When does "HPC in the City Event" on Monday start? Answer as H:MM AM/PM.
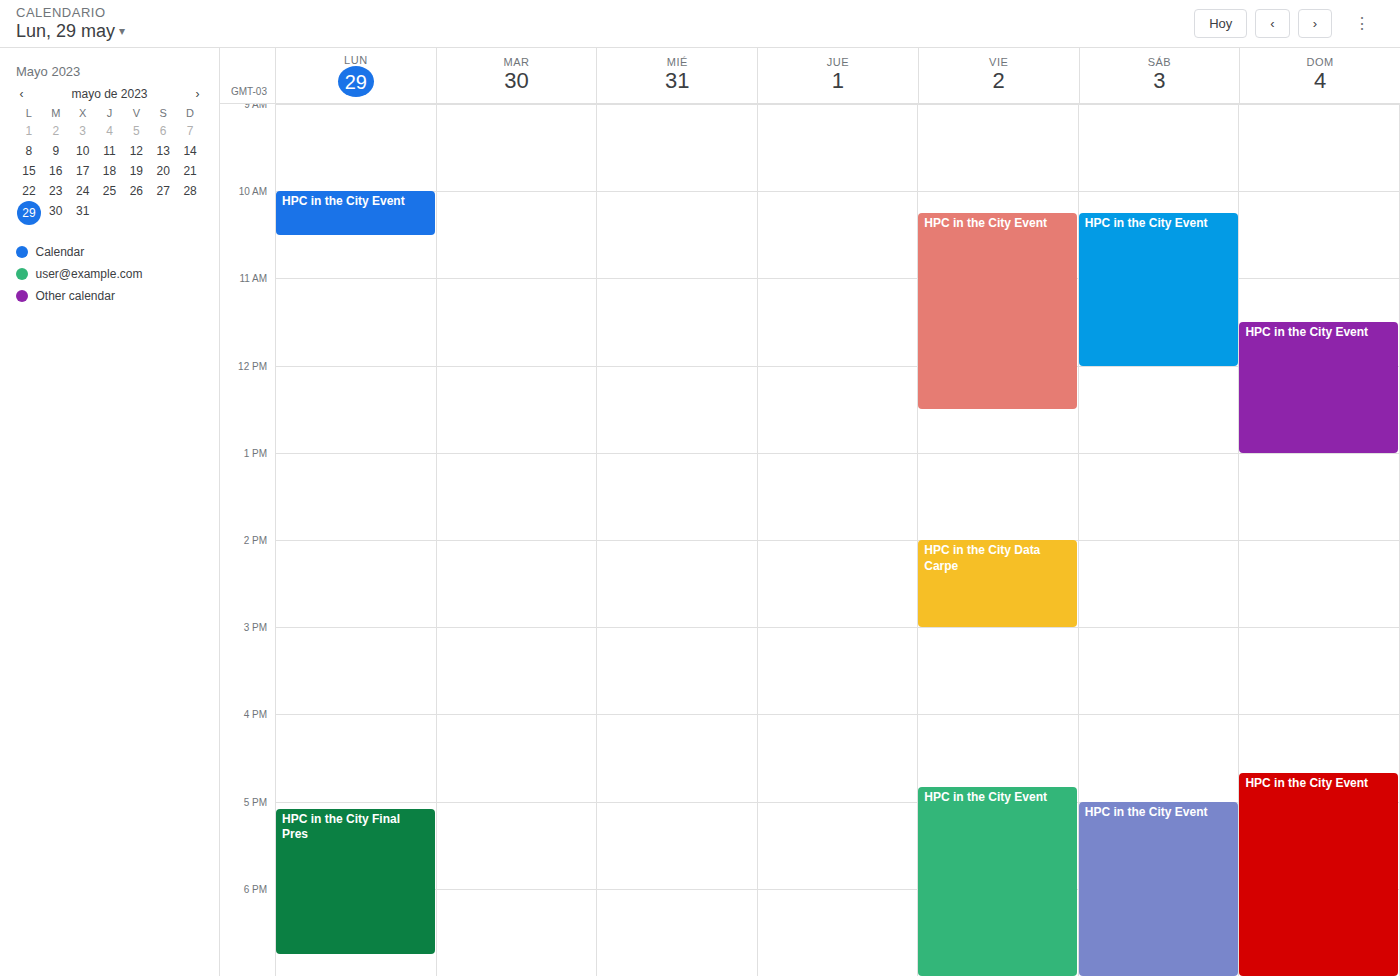
10:00 AM